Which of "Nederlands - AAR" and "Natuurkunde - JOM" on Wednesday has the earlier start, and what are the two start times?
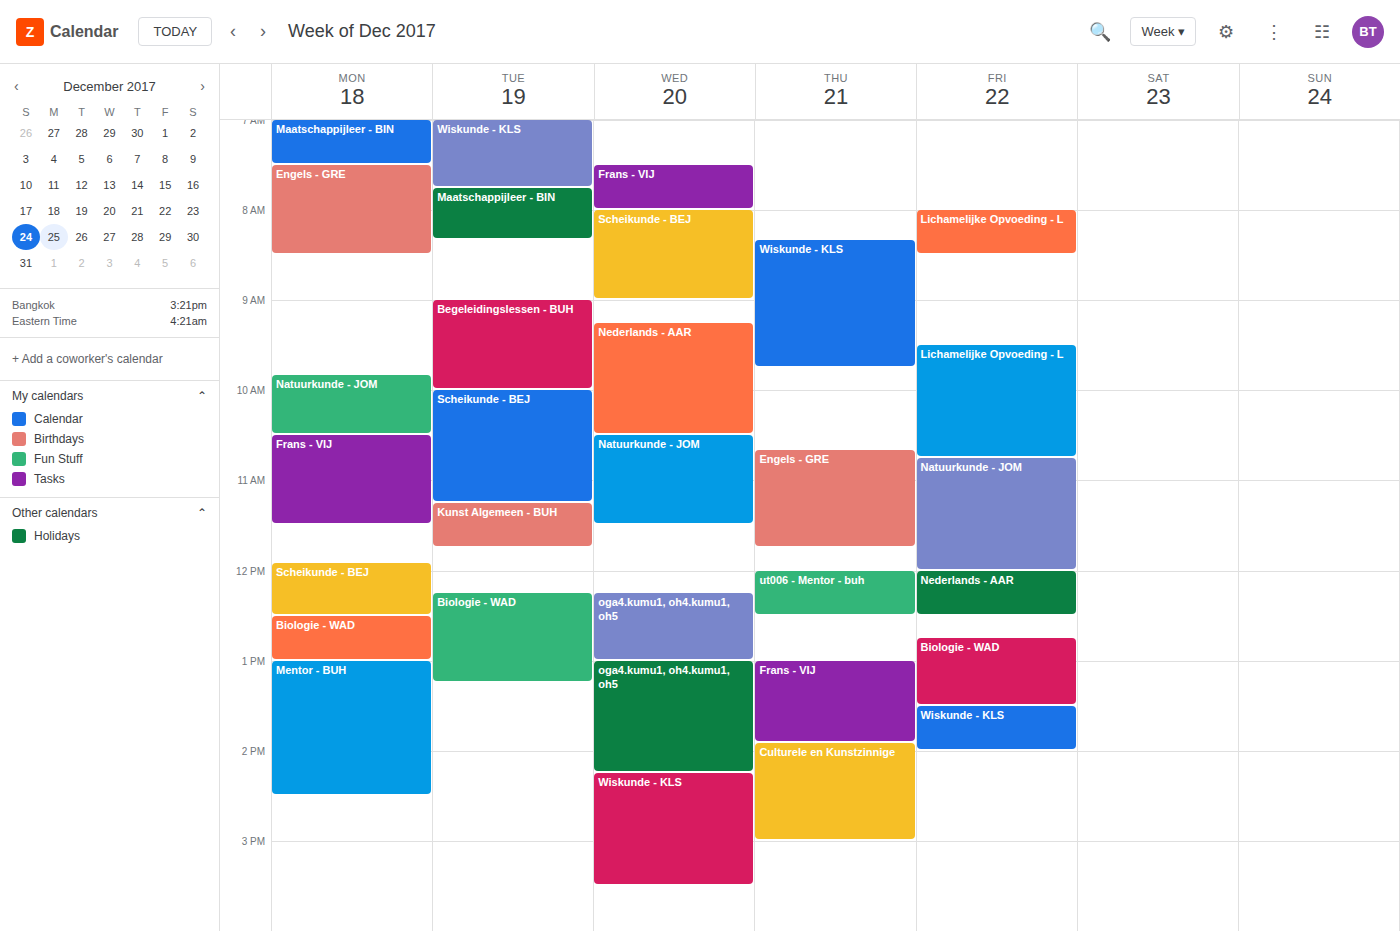
"Nederlands - AAR" 9:15 AM; "Natuurkunde - JOM" 10:30 AM.